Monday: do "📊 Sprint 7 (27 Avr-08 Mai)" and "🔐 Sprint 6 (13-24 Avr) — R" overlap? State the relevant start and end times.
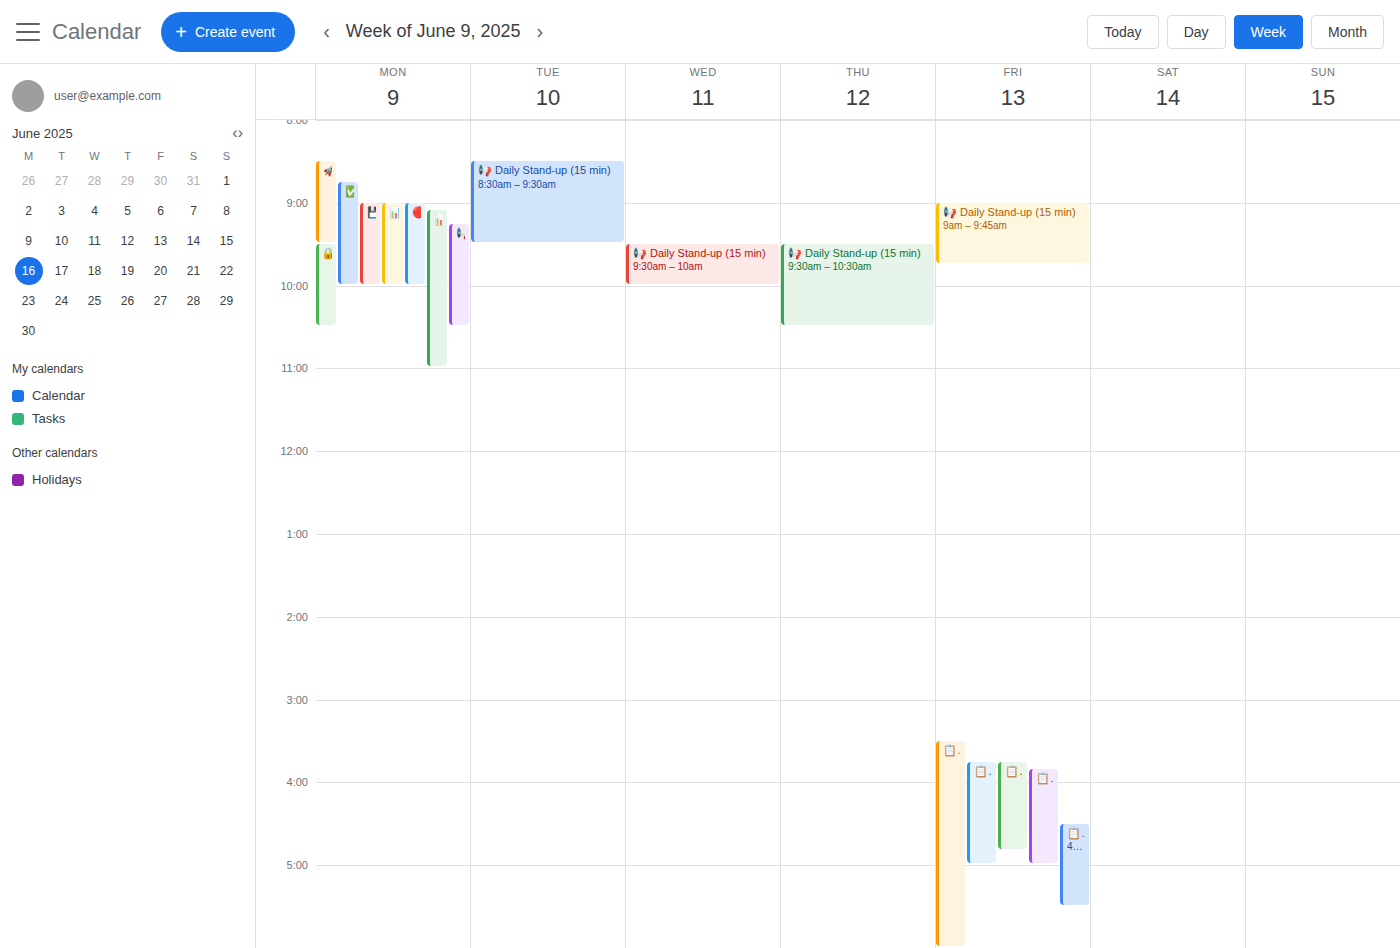
"🔐 Sprint 6 (13-24 Avr) — R" starts at 9:30 AM, before "📊 Sprint 7 (27 Avr-08 Mai)" ends at 10:00 AM -- they overlap.